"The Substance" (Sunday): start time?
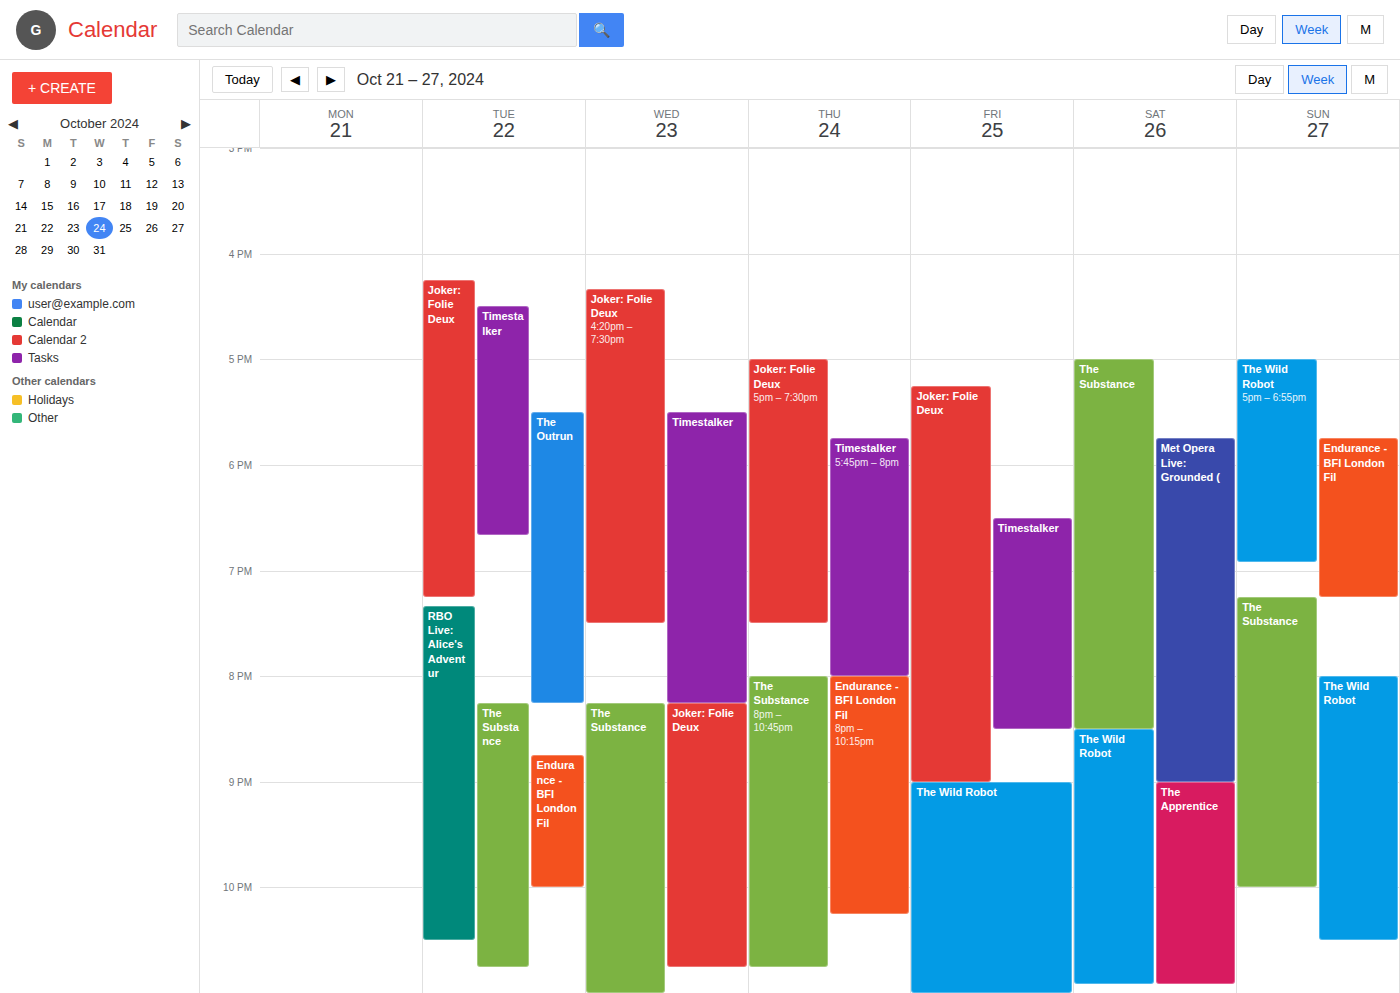
7:15 PM